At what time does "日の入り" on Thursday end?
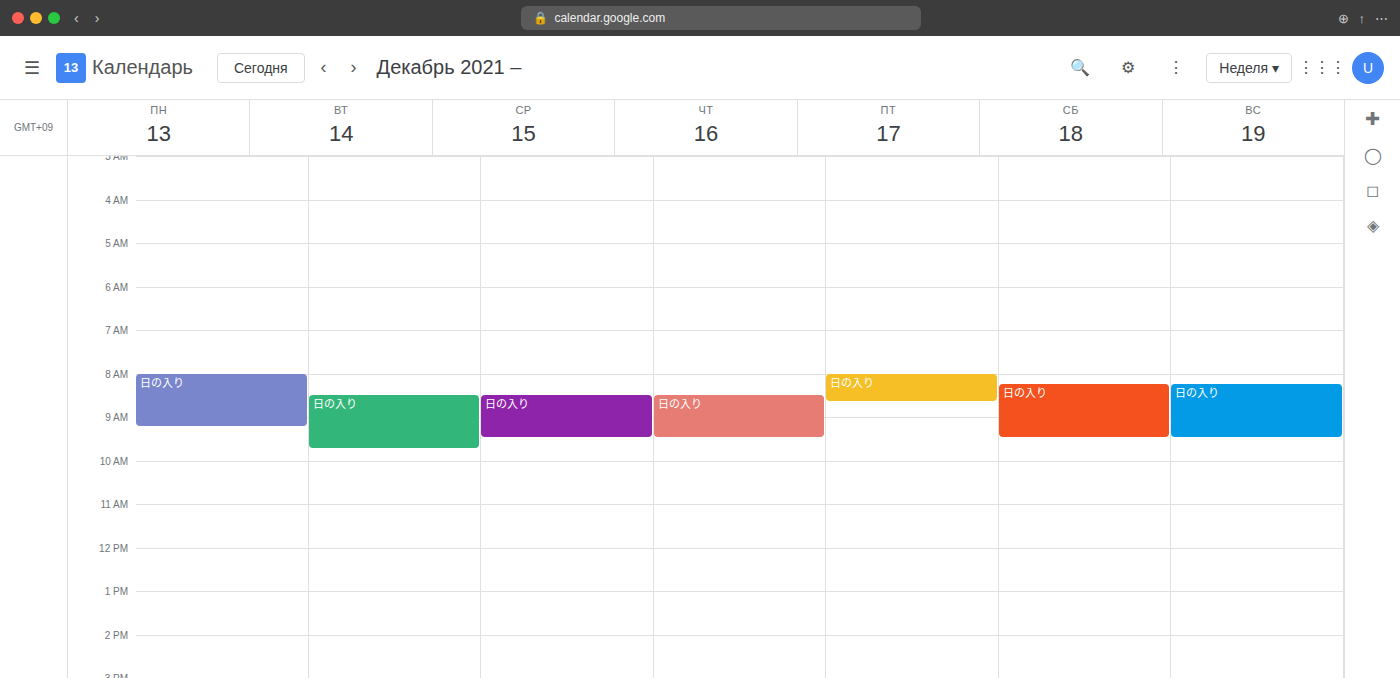
9:30 AM